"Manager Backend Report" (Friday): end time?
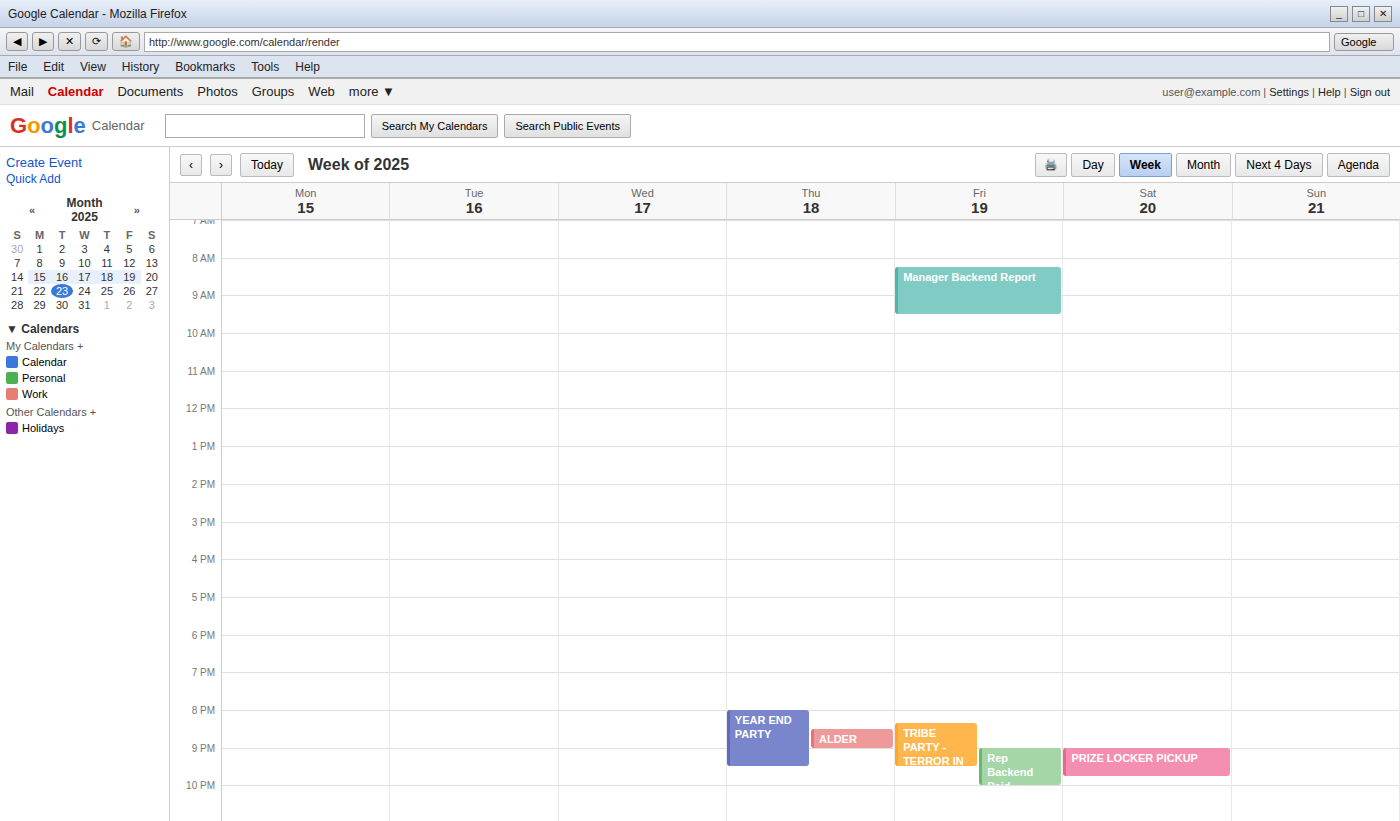
9:30 AM